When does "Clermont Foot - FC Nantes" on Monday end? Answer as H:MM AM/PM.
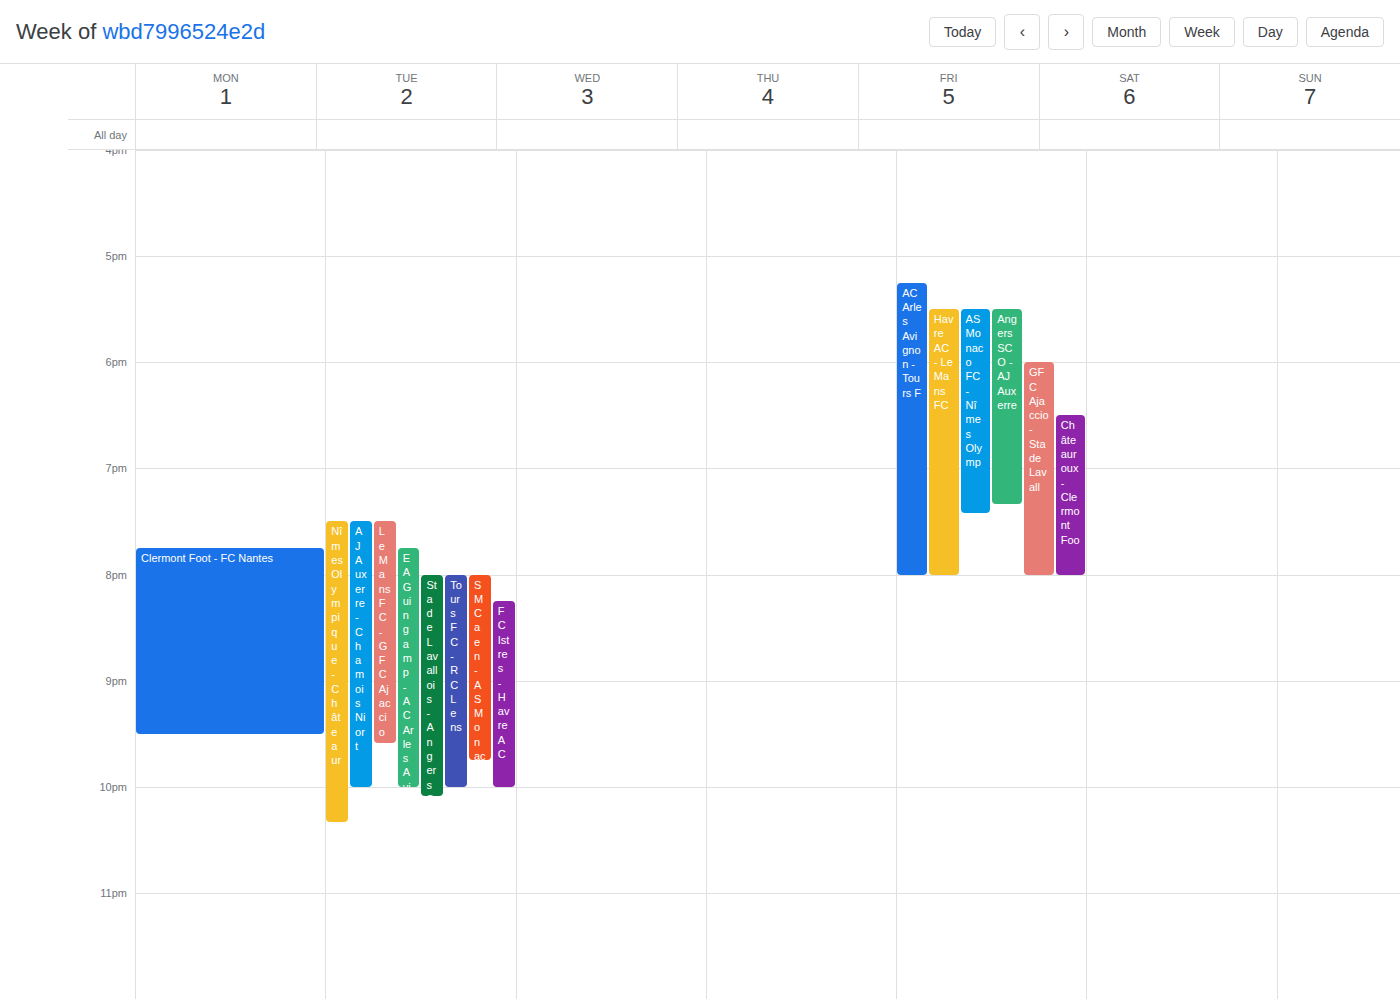
9:30 PM